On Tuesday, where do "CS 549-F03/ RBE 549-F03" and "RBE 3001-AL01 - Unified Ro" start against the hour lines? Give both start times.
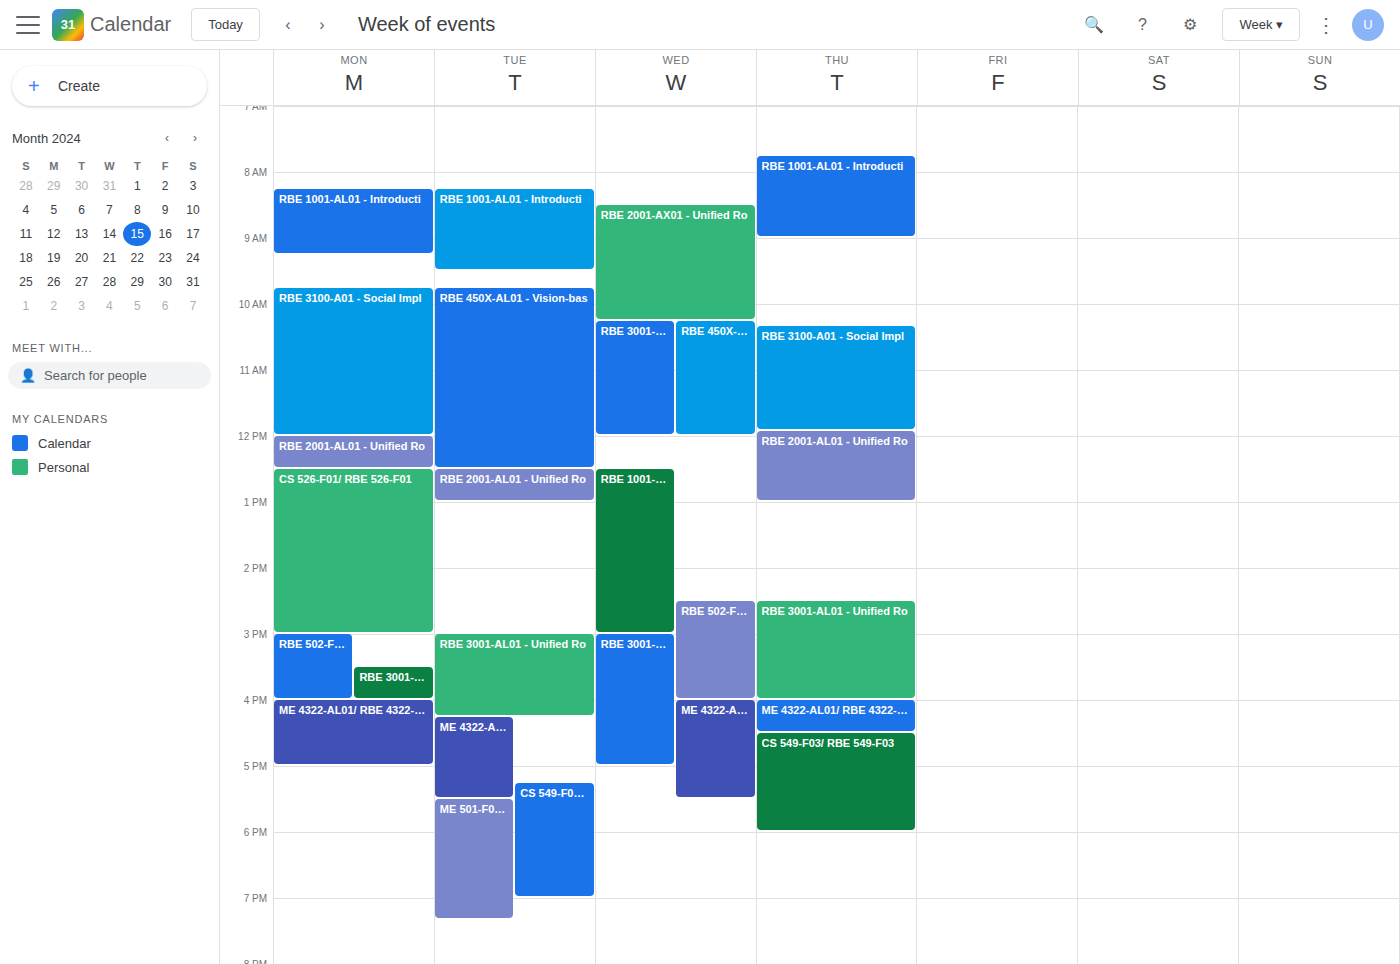
"CS 549-F03/ RBE 549-F03": 5:15 PM, neither: a quarter of the way from the 5 PM line to the 6 PM line. "RBE 3001-AL01 - Unified Ro": 3:00 PM, exactly on the 3 PM line.